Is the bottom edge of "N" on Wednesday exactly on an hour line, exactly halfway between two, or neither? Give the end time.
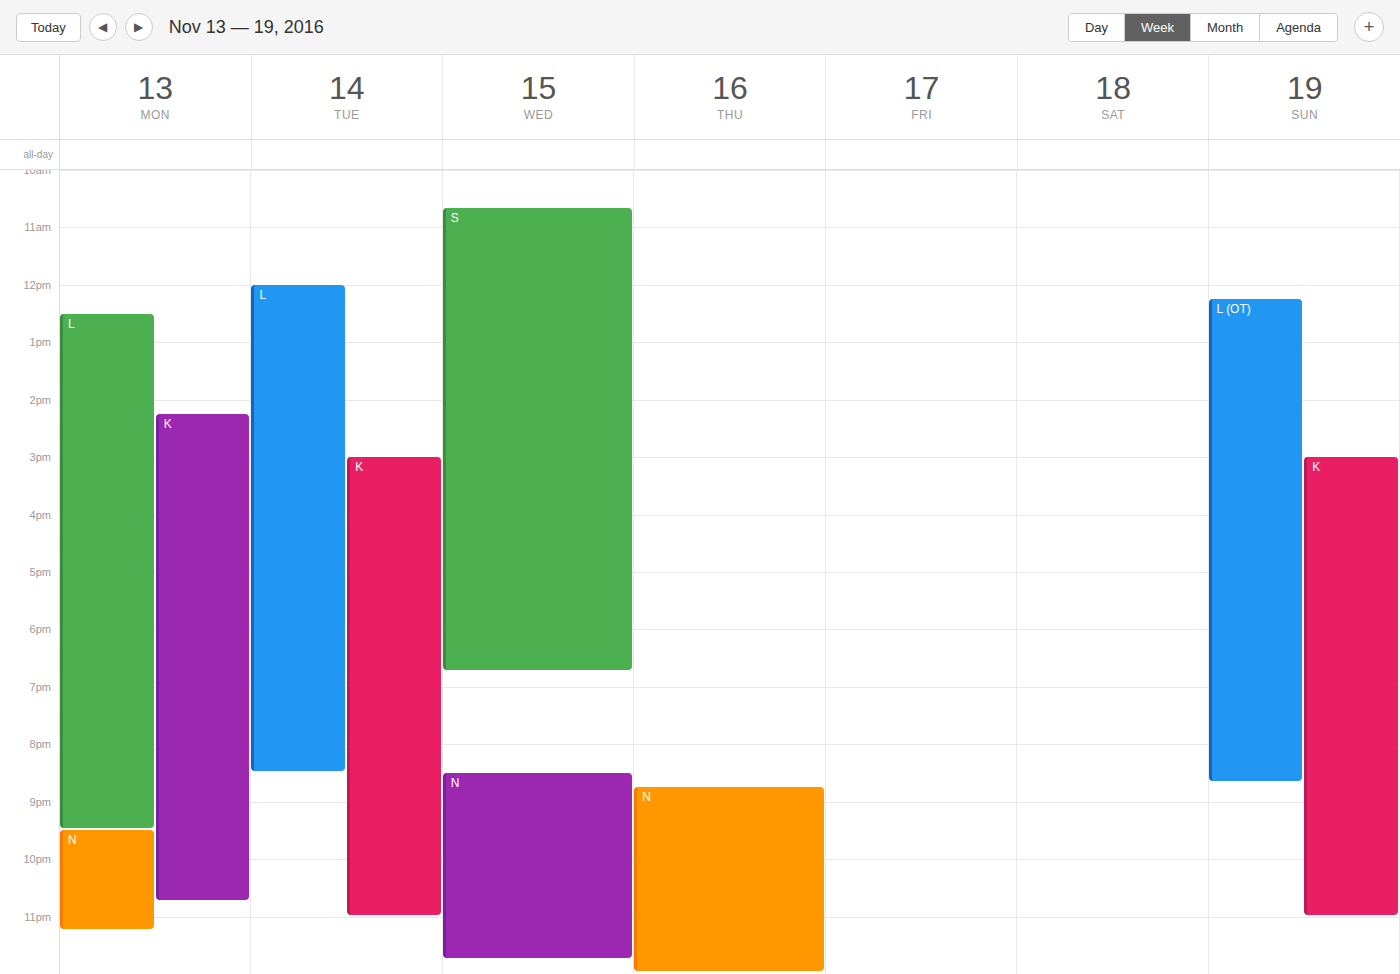
11:45 PM -- neither: three quarters of the way from the 11 PM line to the 12 AM line.